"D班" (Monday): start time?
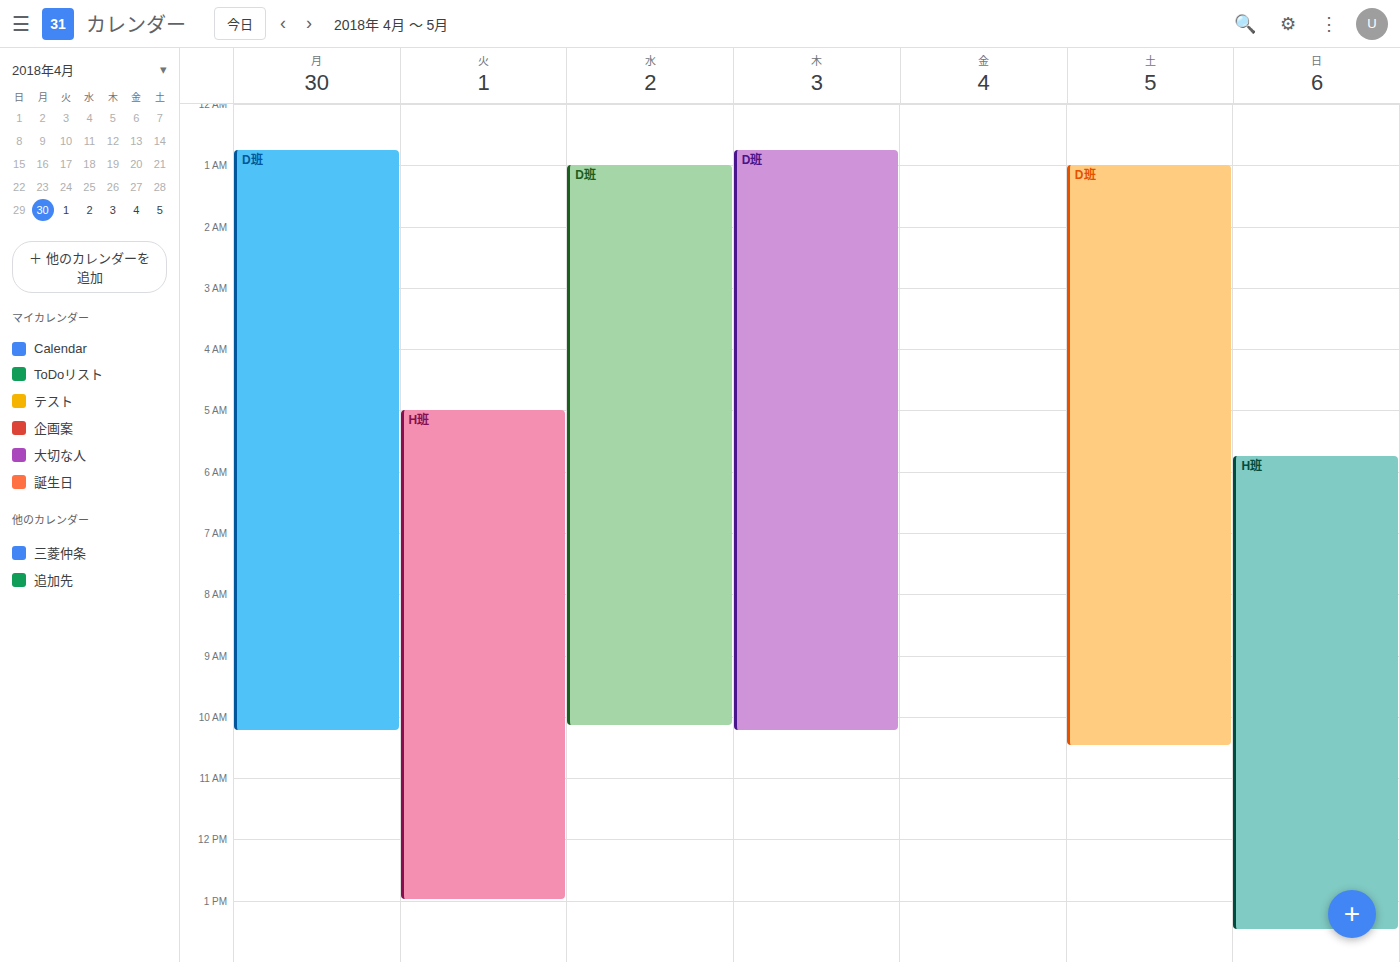
12:45 AM